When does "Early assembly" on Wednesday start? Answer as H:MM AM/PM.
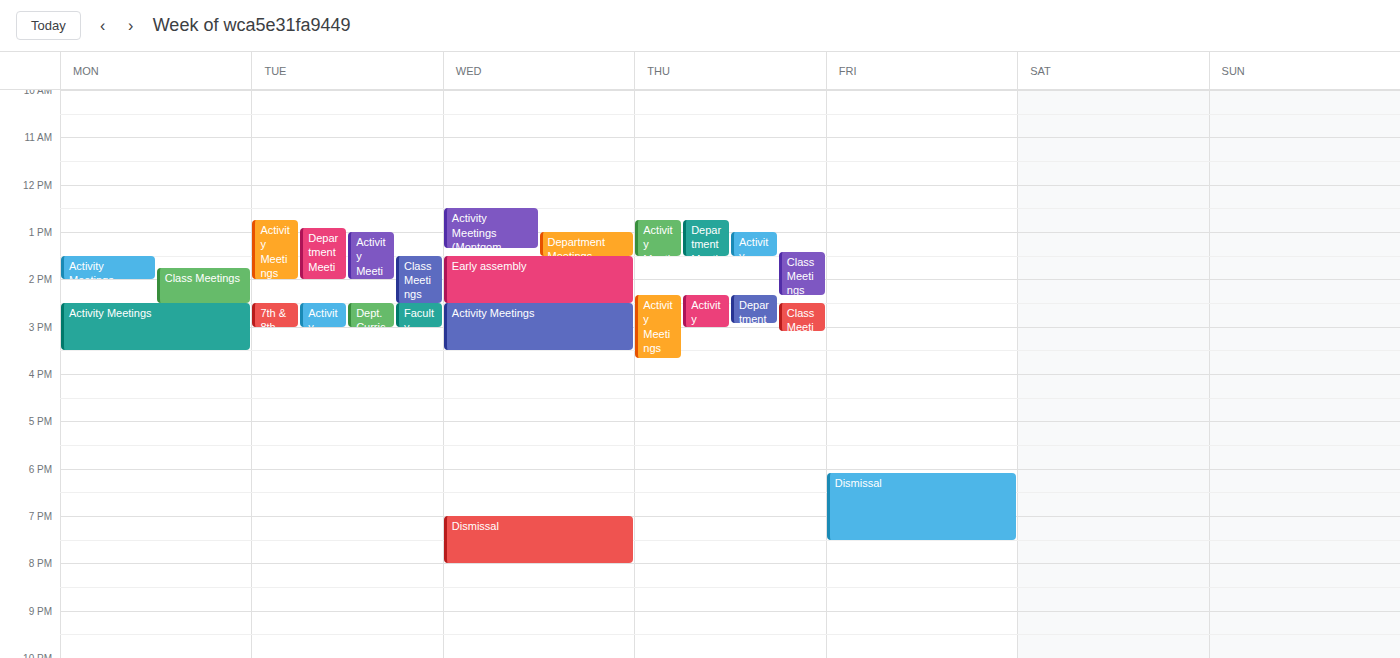
1:30 PM